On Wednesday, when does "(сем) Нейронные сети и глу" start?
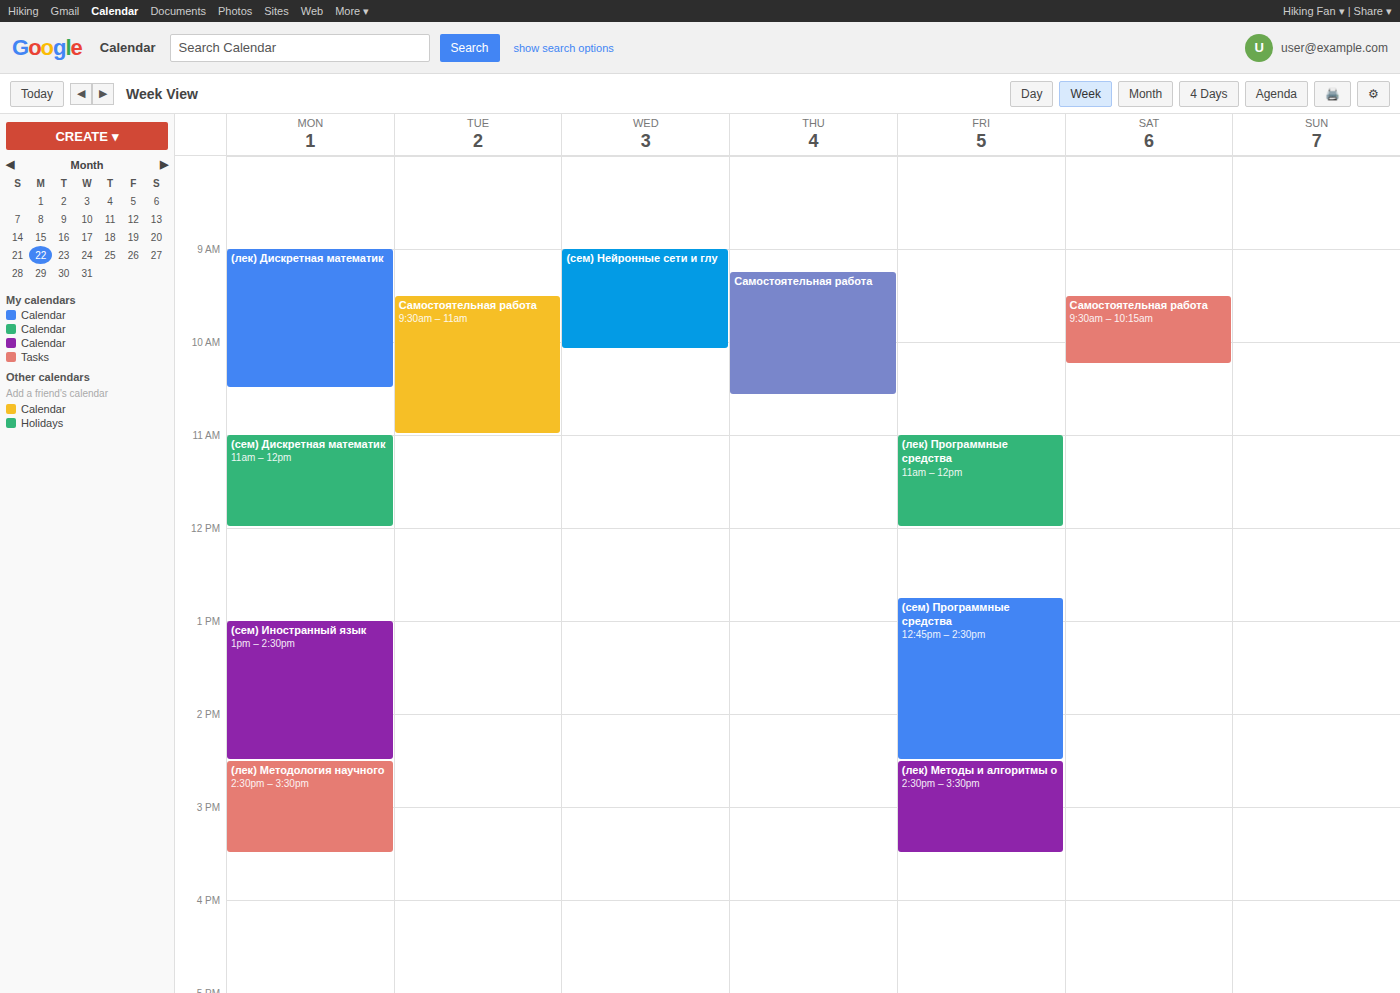
9:00 AM